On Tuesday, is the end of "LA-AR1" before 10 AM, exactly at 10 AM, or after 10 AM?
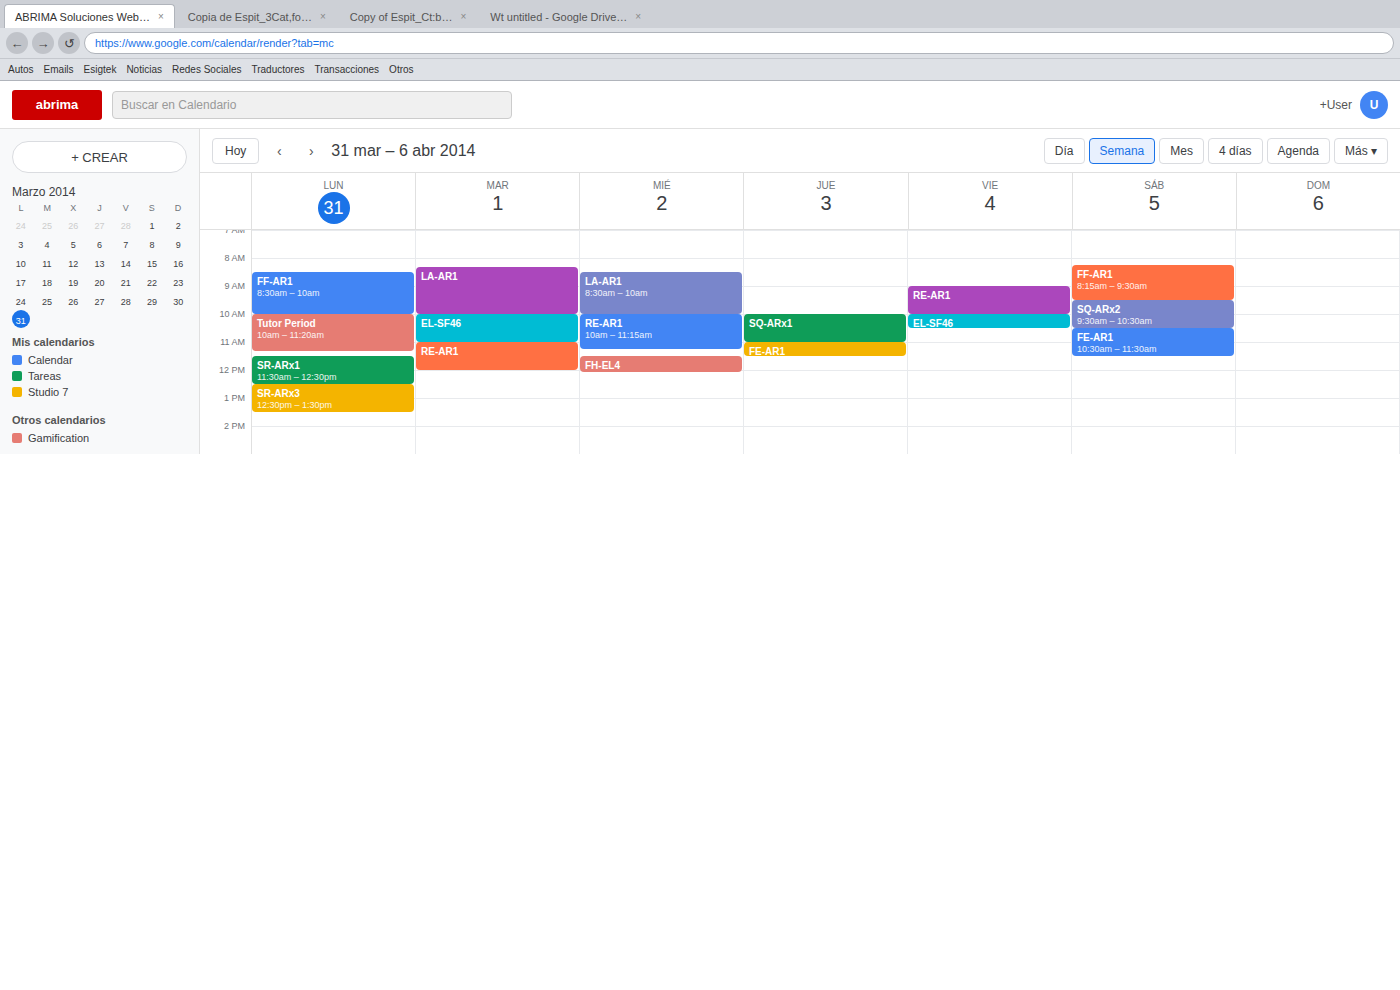
10:00 AM -- exactly at 10 AM, on the 10 AM line.